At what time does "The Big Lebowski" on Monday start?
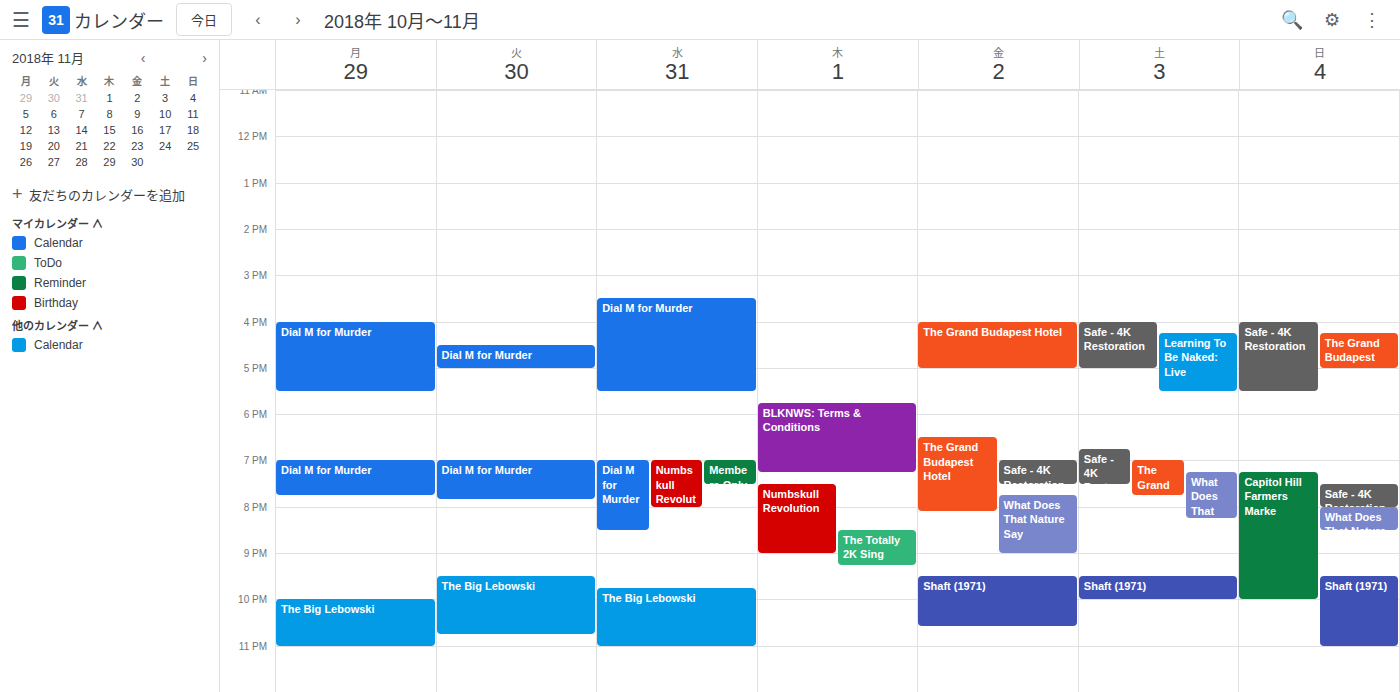
22:00